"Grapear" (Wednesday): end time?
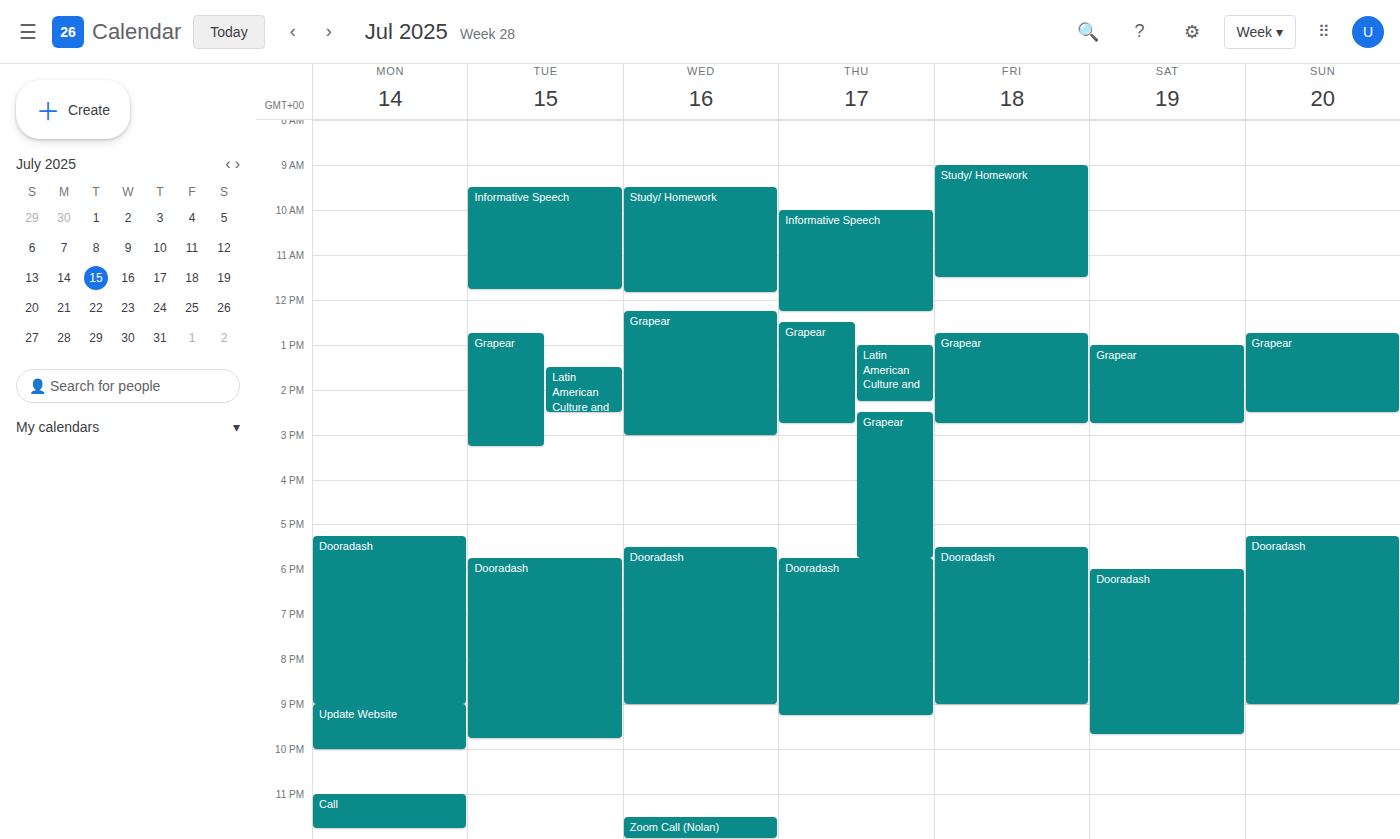
15:00